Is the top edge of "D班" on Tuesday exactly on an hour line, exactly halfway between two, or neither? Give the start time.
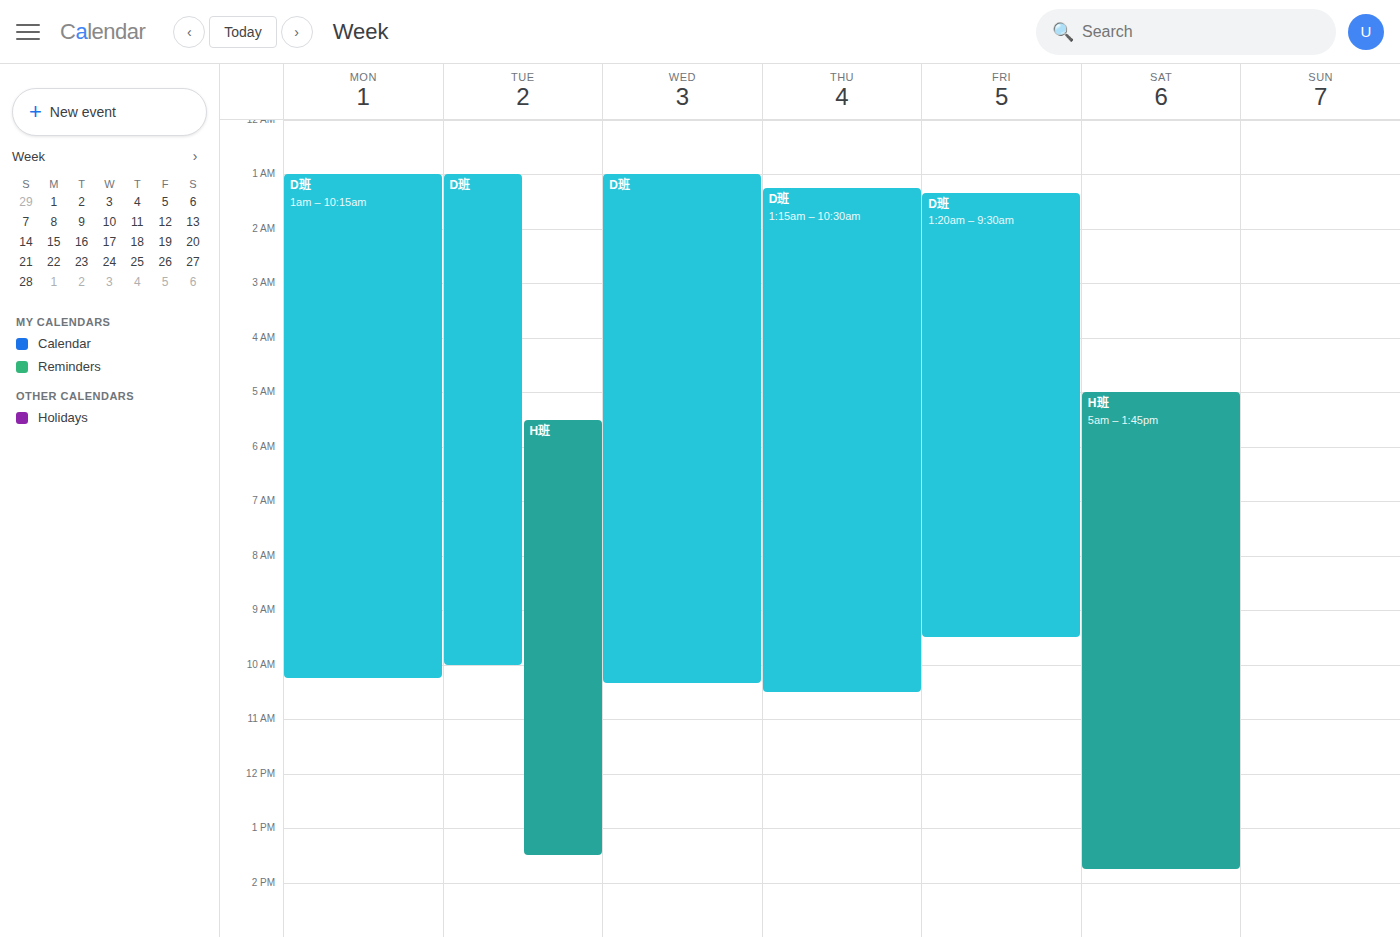
1:00 AM -- exactly on the 1 AM line.